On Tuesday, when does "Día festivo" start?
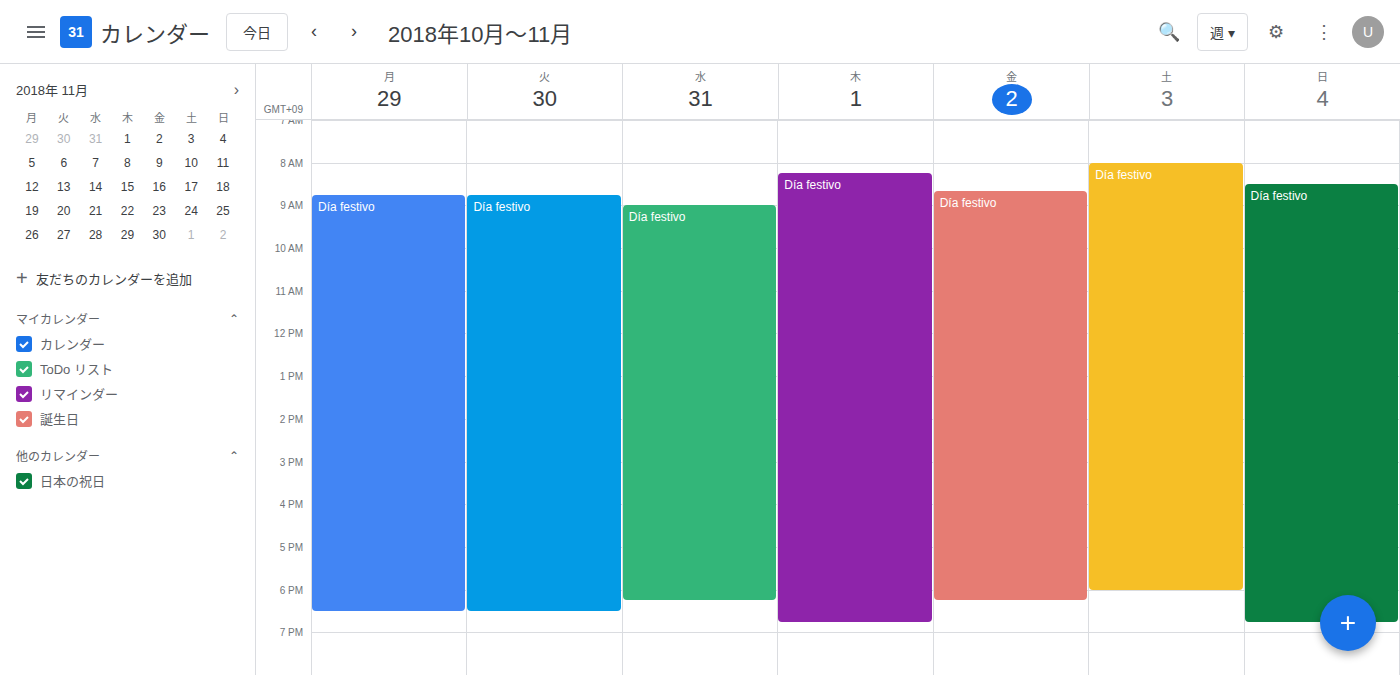
8:45 AM